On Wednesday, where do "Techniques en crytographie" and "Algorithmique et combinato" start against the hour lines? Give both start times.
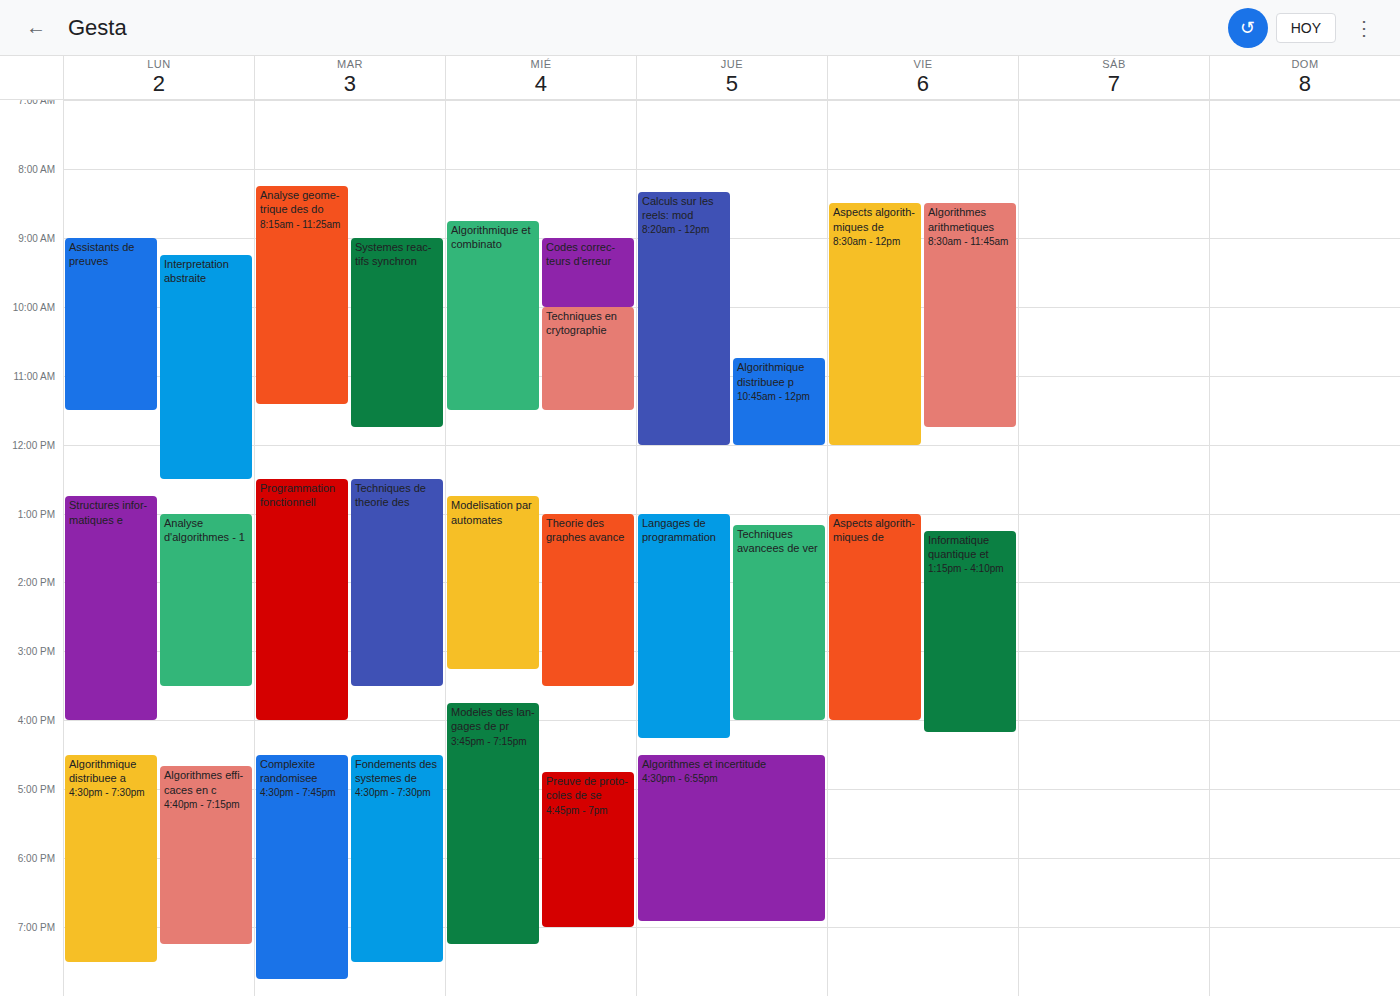
"Techniques en crytographie": 10:00, exactly on the 10:00 line. "Algorithmique et combinato": 08:45, neither: three quarters of the way from the 08:00 line to the 09:00 line.